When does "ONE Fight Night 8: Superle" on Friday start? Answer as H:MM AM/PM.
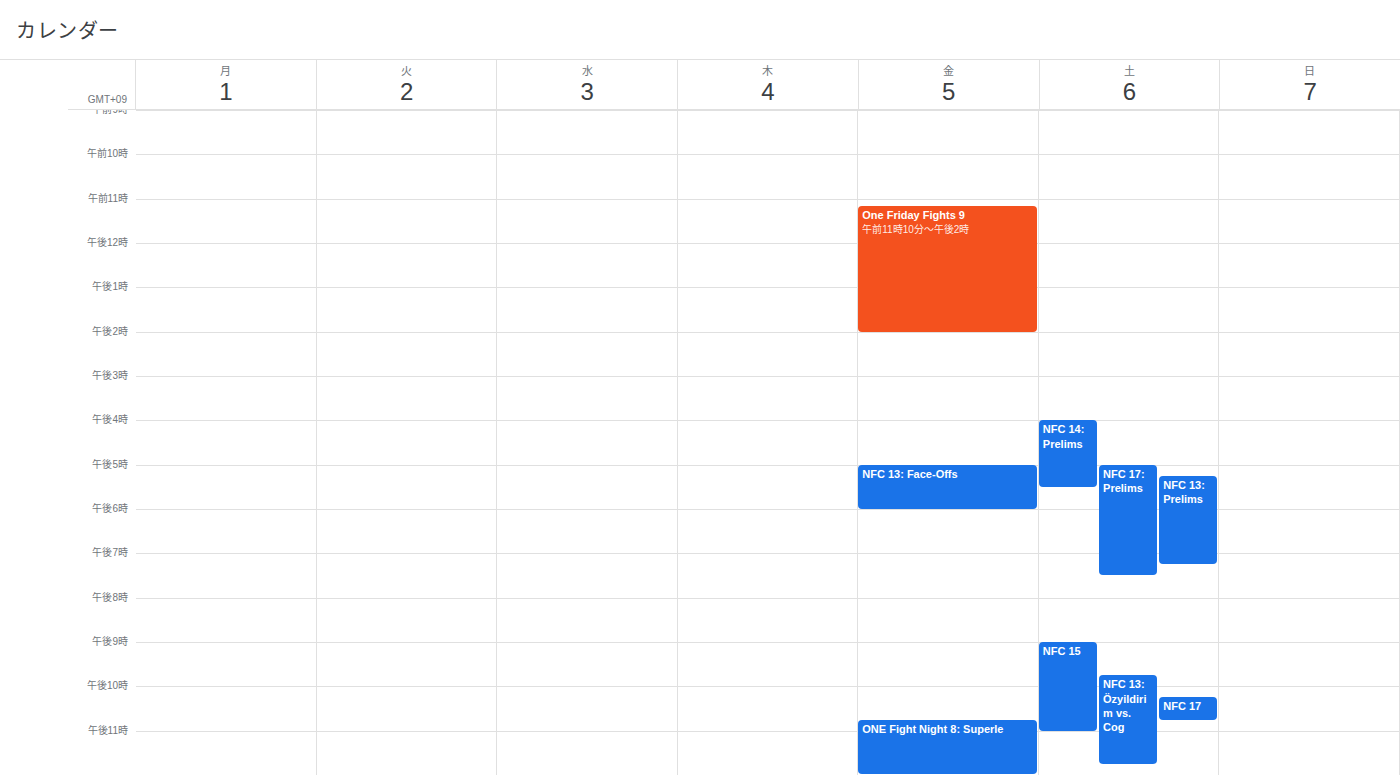
10:45 PM